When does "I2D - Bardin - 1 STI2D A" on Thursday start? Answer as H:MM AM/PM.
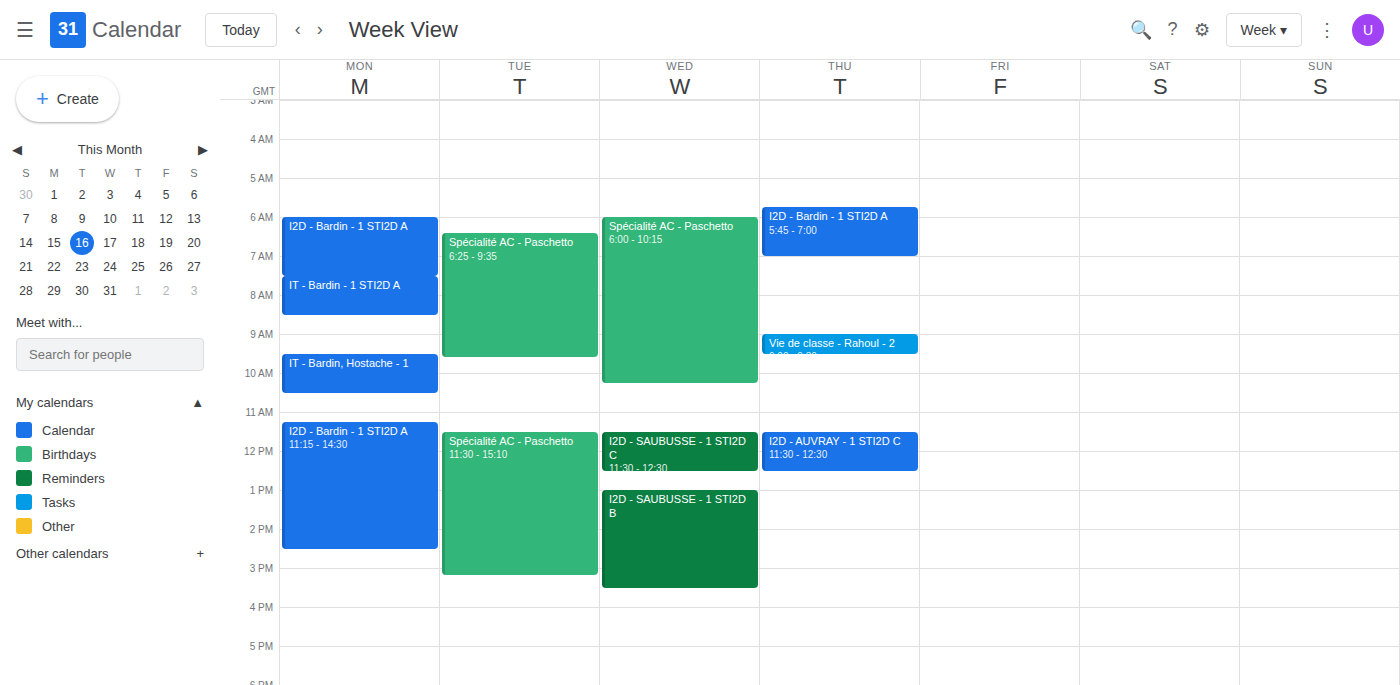
5:45 AM